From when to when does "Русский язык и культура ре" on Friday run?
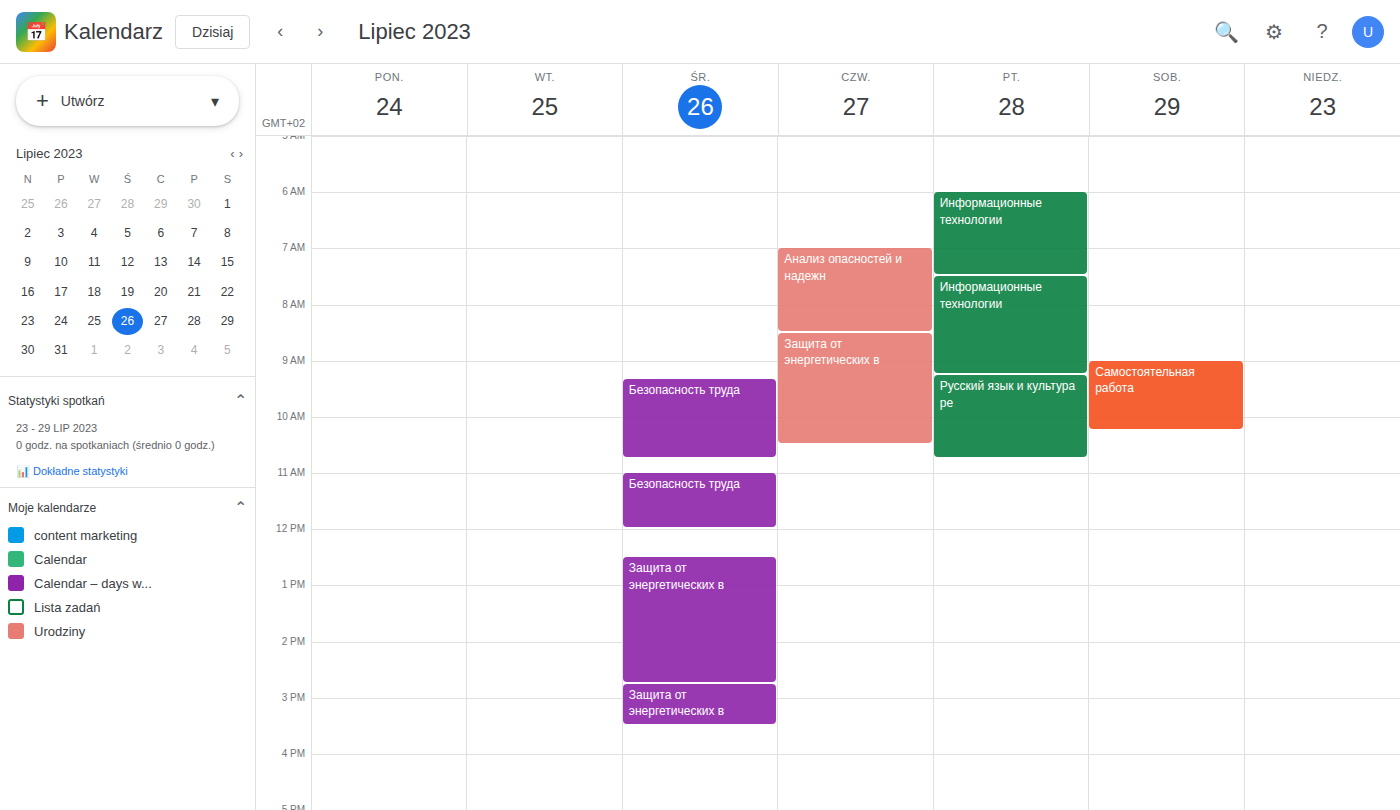
9:15 AM to 10:45 AM